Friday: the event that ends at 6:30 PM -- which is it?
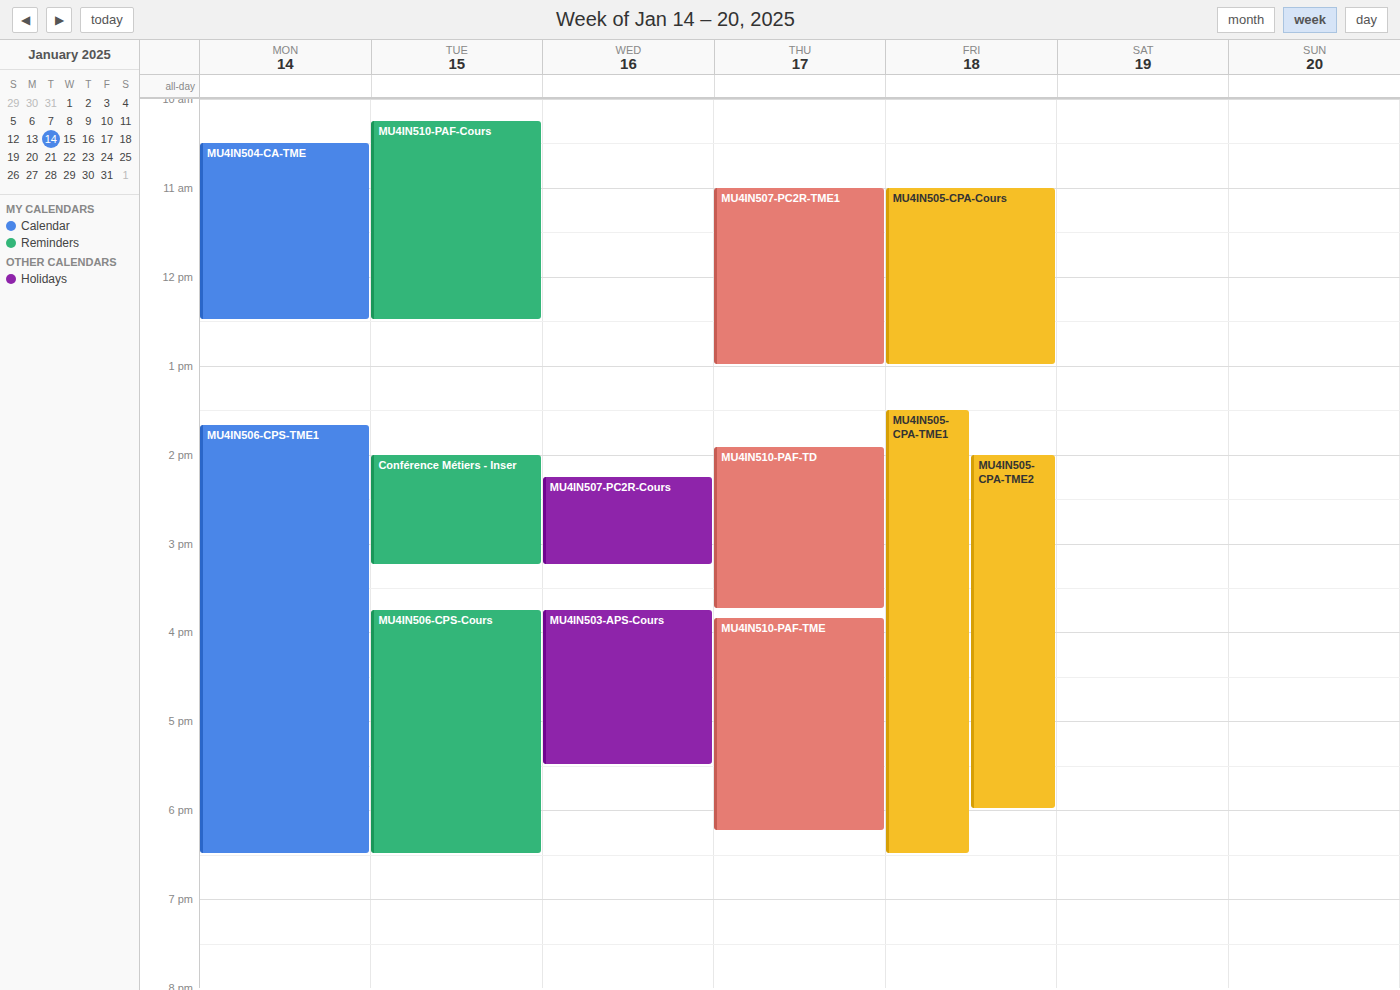
"MU4IN505-CPA-TME1"